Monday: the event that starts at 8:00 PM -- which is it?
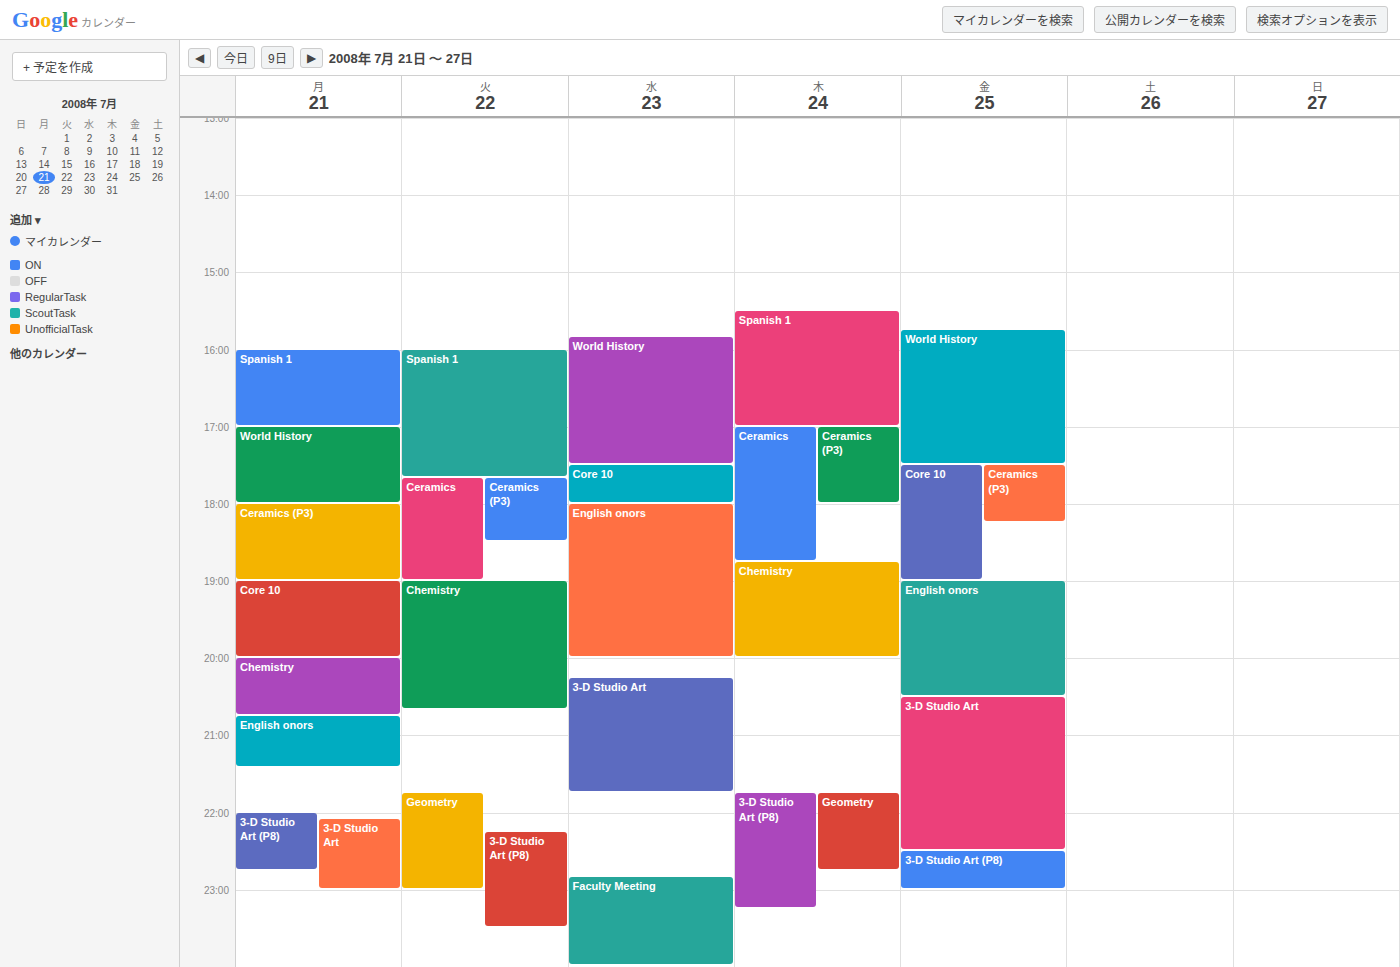
"Chemistry"